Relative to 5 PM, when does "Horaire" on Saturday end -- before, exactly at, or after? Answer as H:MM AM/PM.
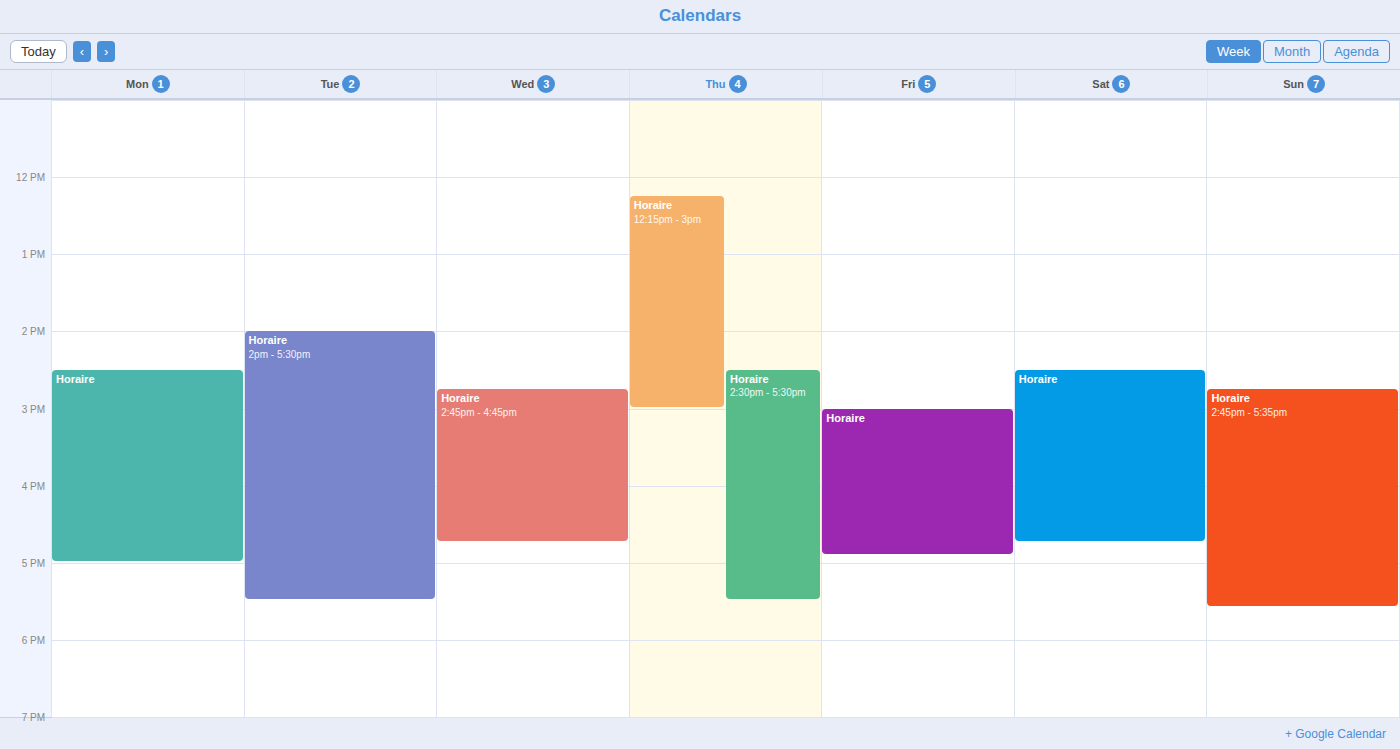
4:45 PM -- before 5 PM, 15 minutes above the 5 PM line.